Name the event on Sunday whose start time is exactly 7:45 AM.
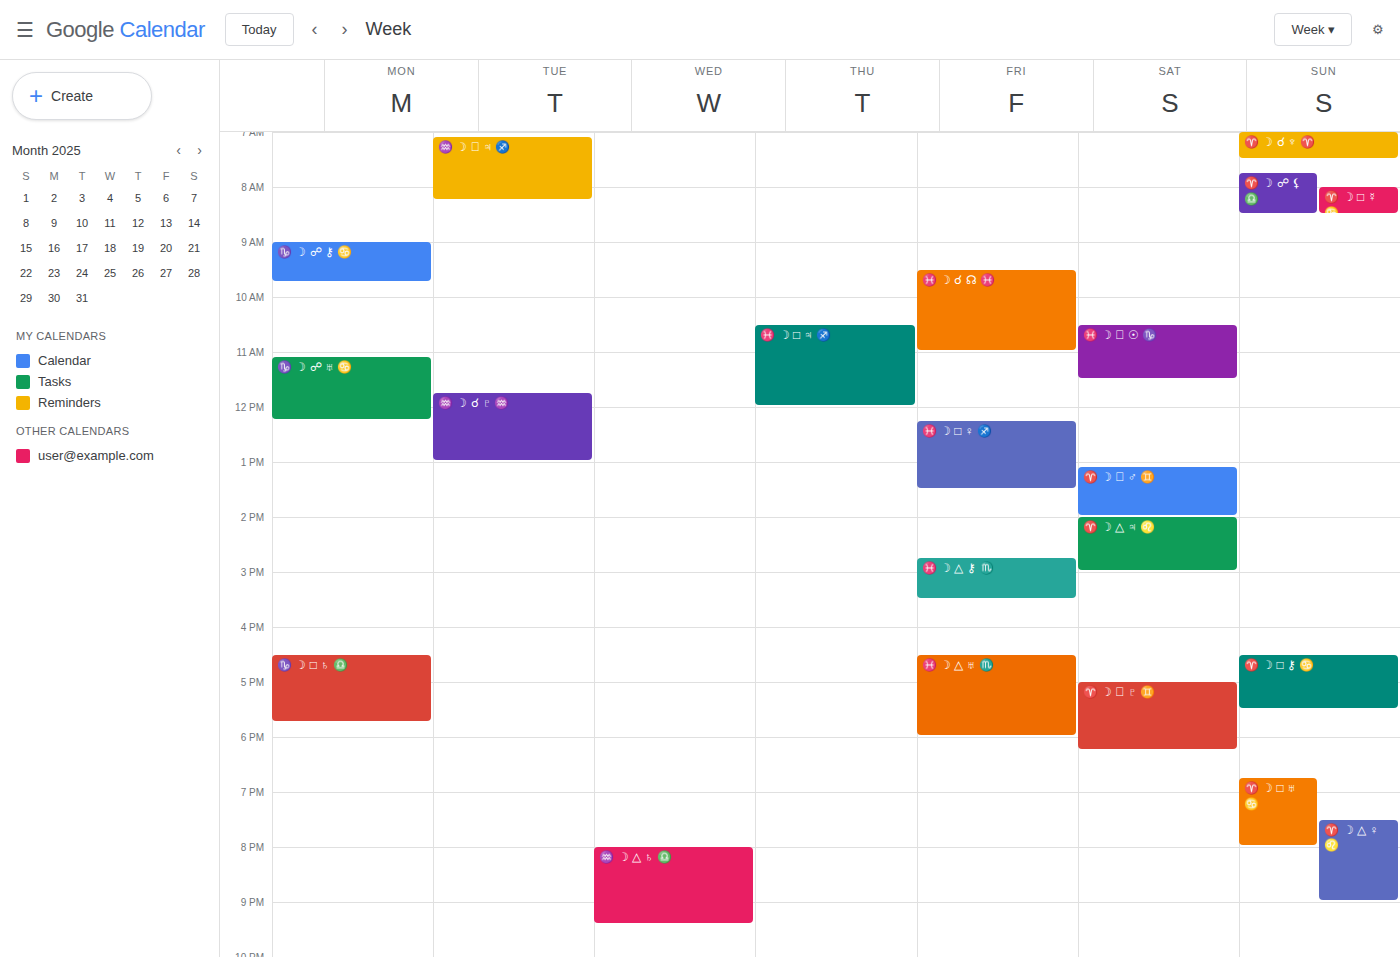
"♈️ ☽ ☍ ⚸ ♎️"